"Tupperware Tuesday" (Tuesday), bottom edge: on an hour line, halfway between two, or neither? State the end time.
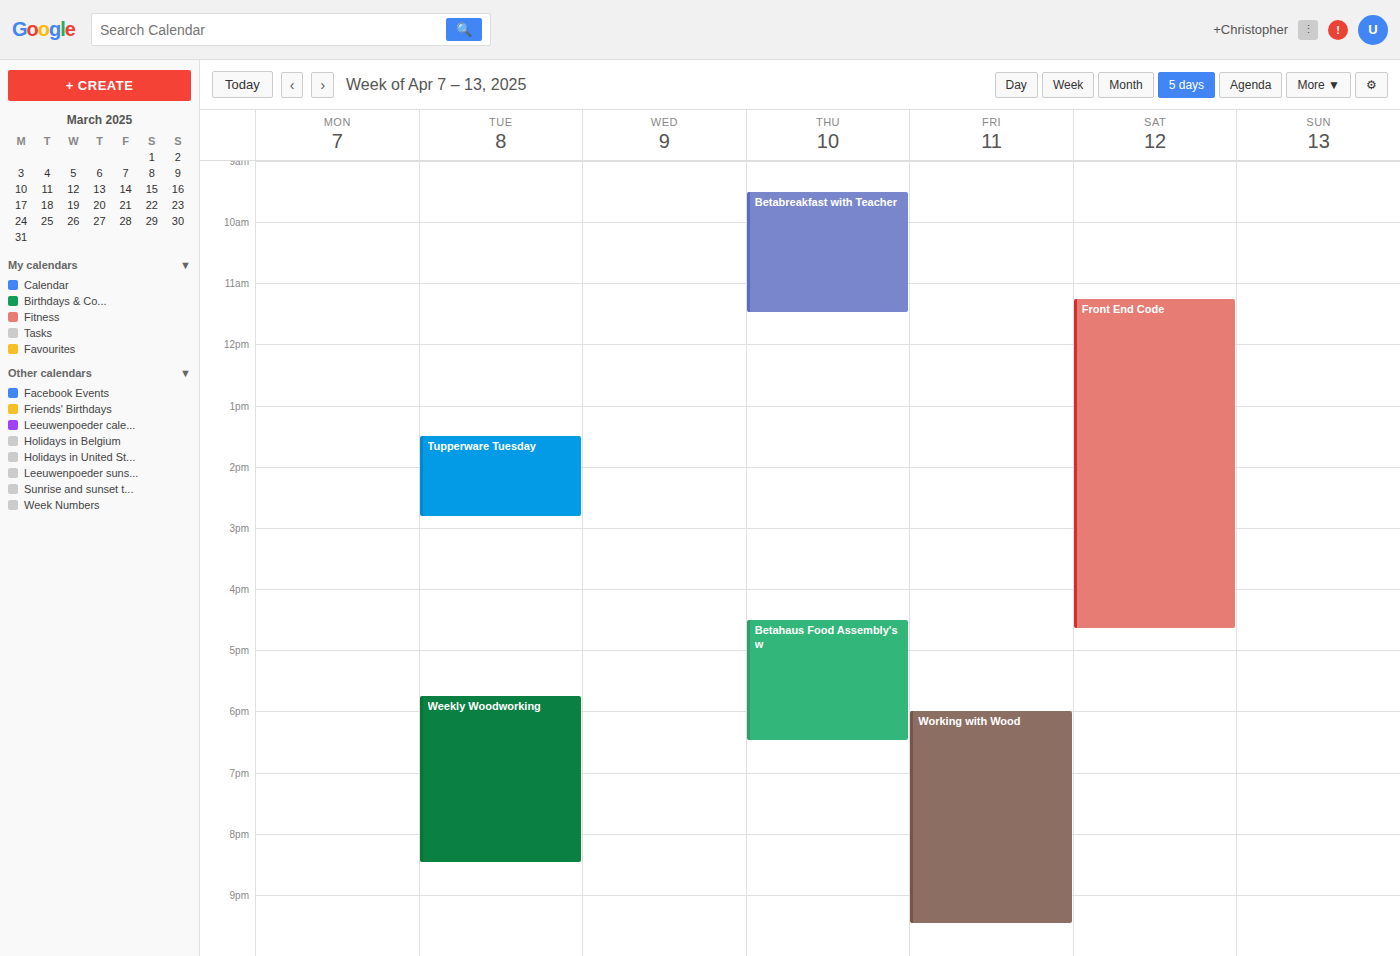
2:50 PM -- neither: 50 minutes below the 2 PM line and 10 minutes above the 3 PM line.